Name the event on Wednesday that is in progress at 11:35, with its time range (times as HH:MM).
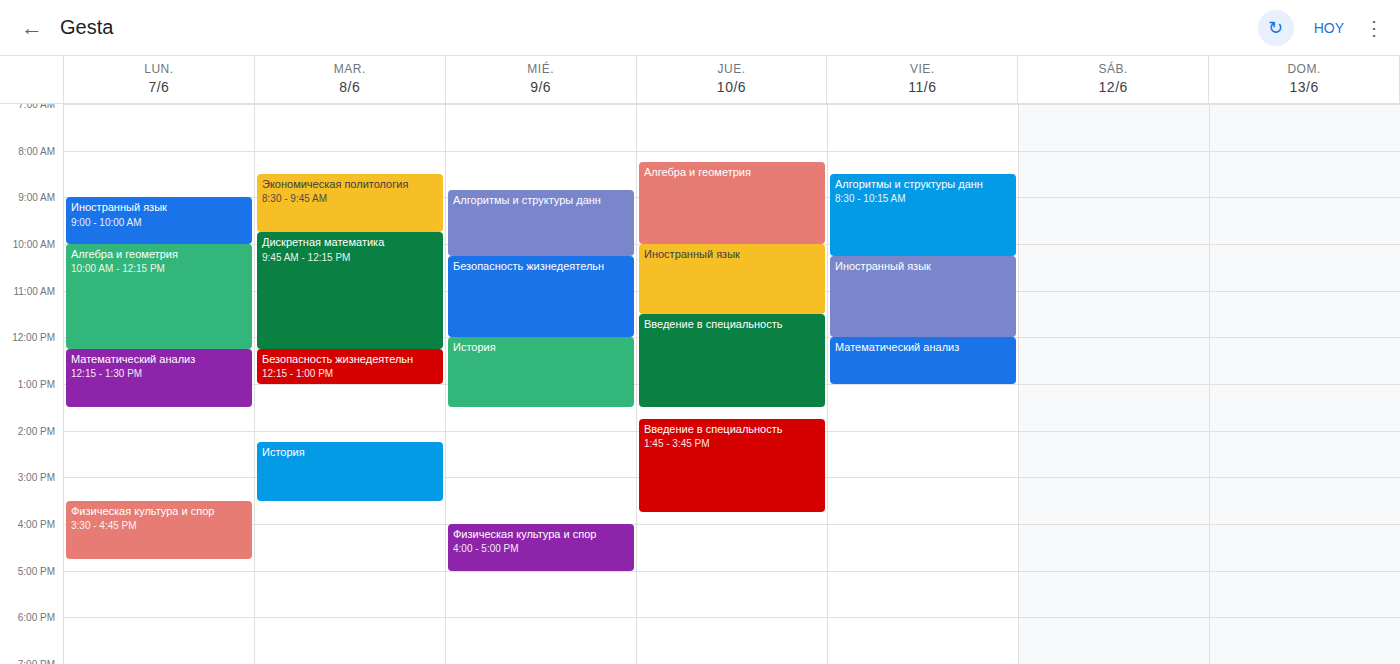
"Безопасность жизнедеятельн", 10:15 to 12:00